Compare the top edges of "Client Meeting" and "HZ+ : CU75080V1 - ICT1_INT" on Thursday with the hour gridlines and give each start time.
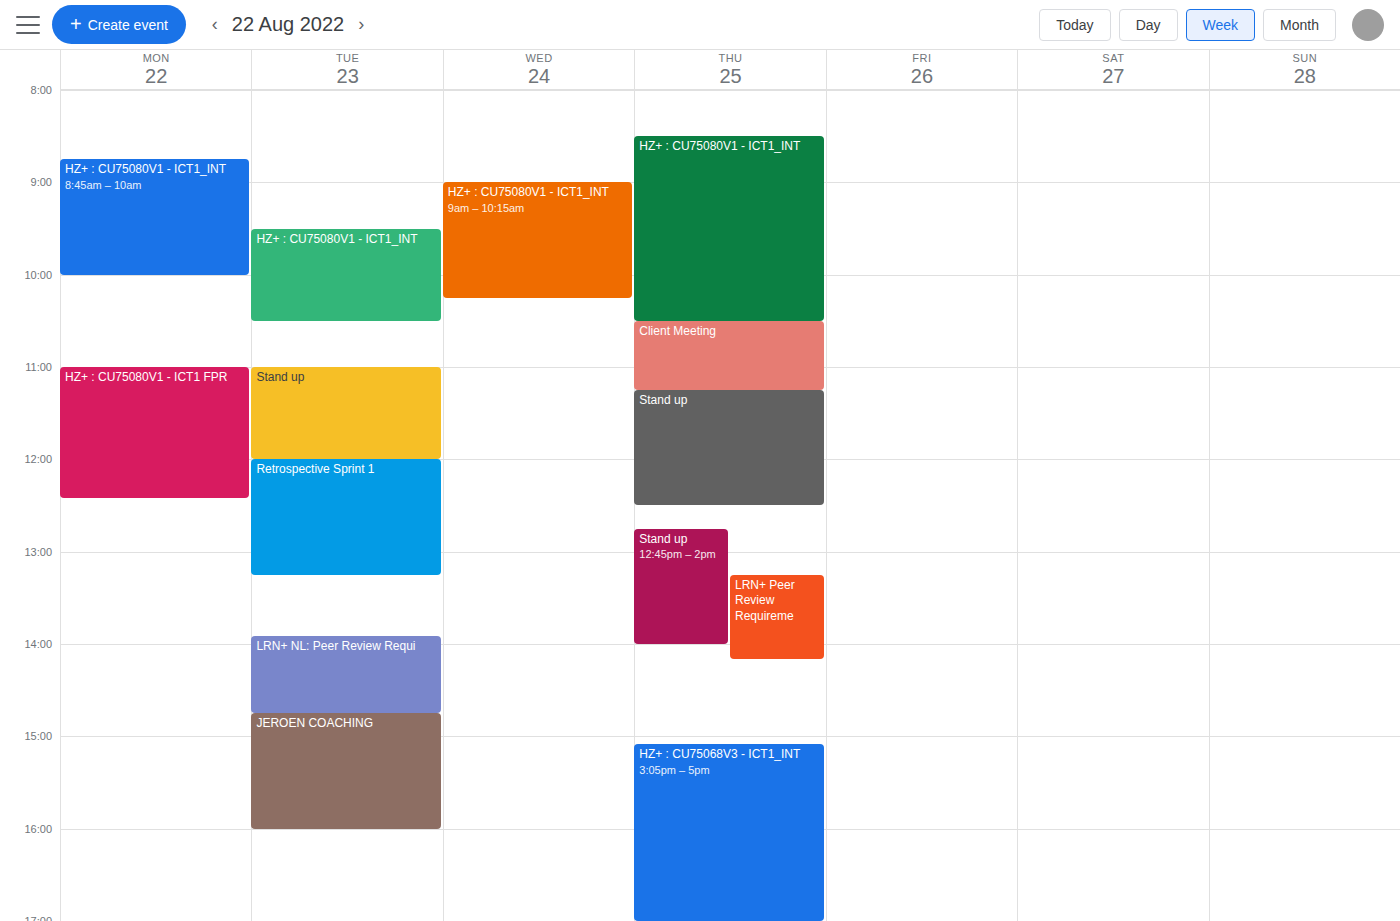
"Client Meeting": 10:30 AM, halfway between the 10 AM and 11 AM lines. "HZ+ : CU75080V1 - ICT1_INT": 8:30 AM, halfway between the 8 AM and 9 AM lines.